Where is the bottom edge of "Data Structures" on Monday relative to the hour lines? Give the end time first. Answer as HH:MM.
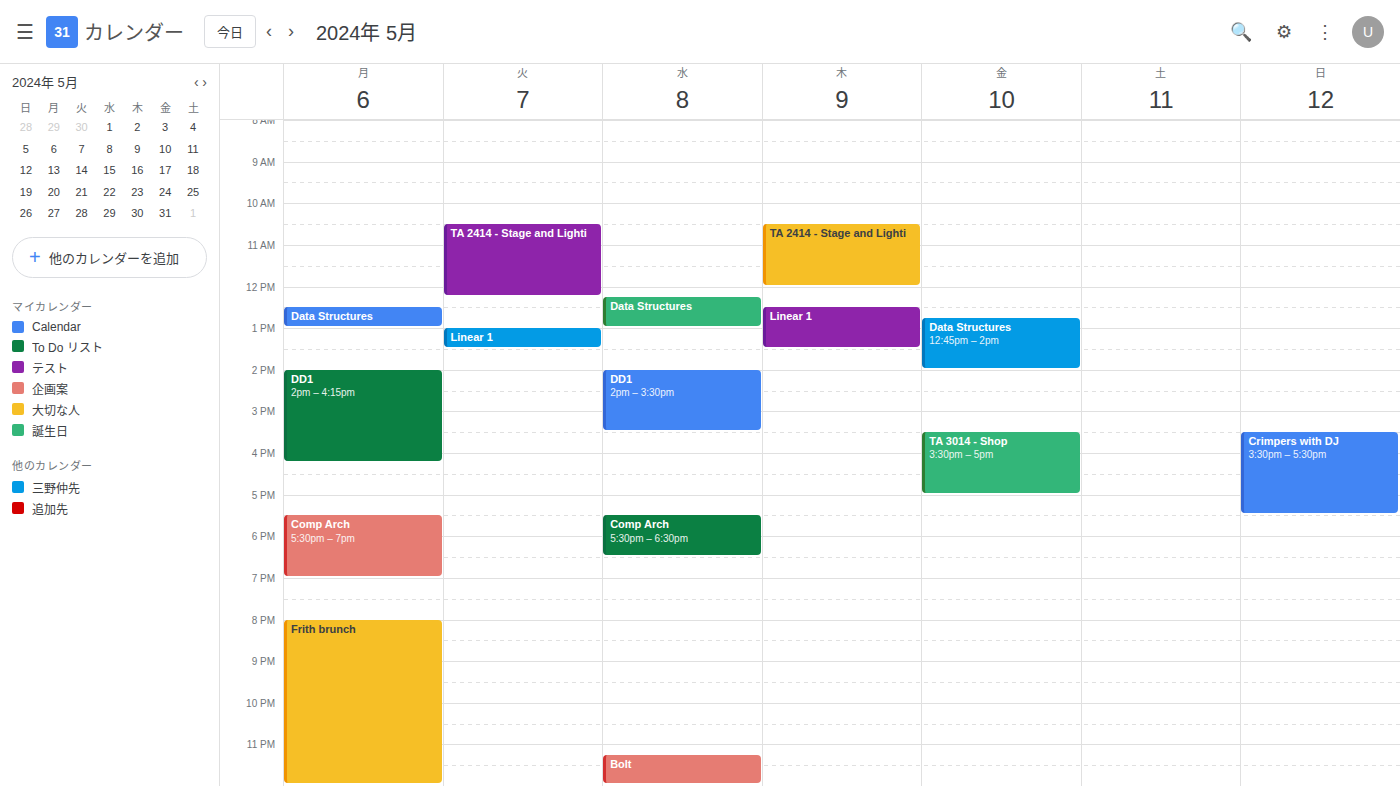
13:00 -- exactly on the 13:00 line.